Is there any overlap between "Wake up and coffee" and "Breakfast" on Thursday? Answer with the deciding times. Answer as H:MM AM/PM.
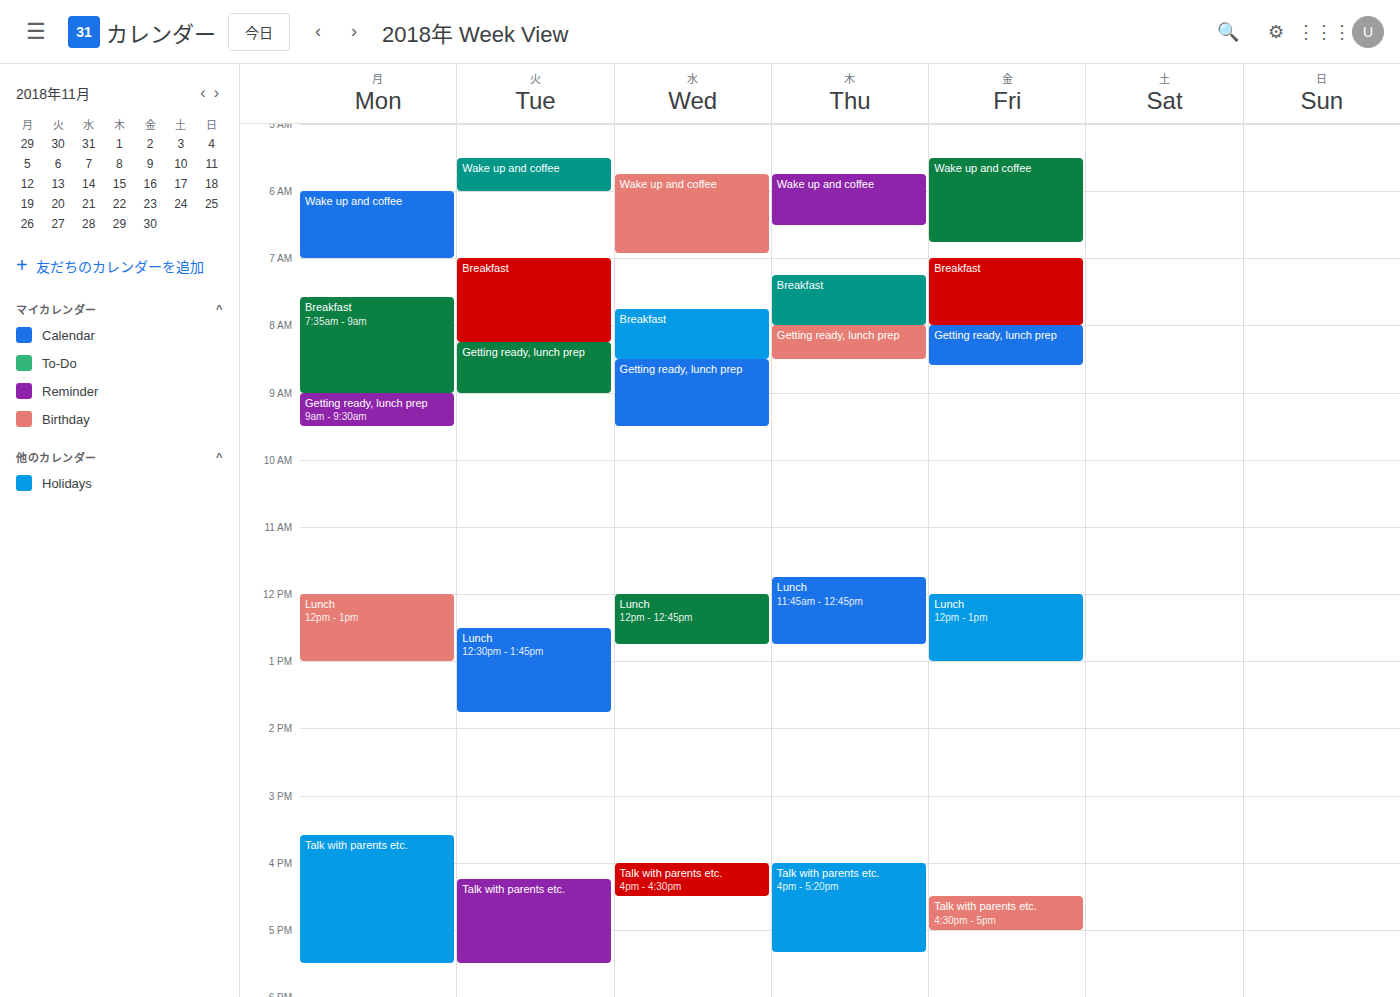
"Wake up and coffee" ends at 6:30 AM and "Breakfast" starts at 7:15 AM -- no overlap.